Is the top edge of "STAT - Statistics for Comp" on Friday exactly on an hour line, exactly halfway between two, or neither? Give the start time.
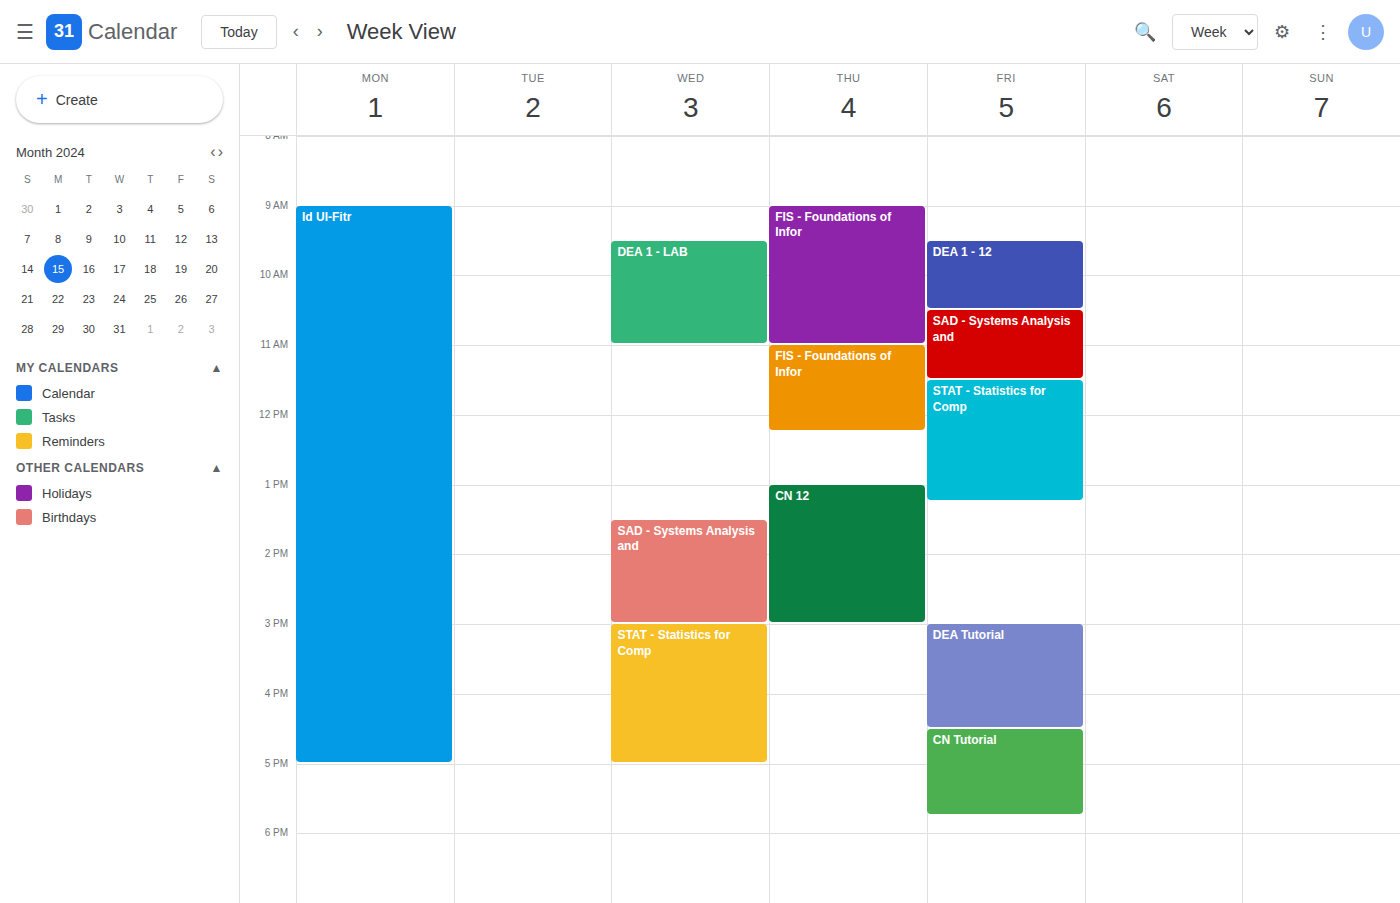
11:30 AM -- halfway between the 11 AM and 12 PM lines.